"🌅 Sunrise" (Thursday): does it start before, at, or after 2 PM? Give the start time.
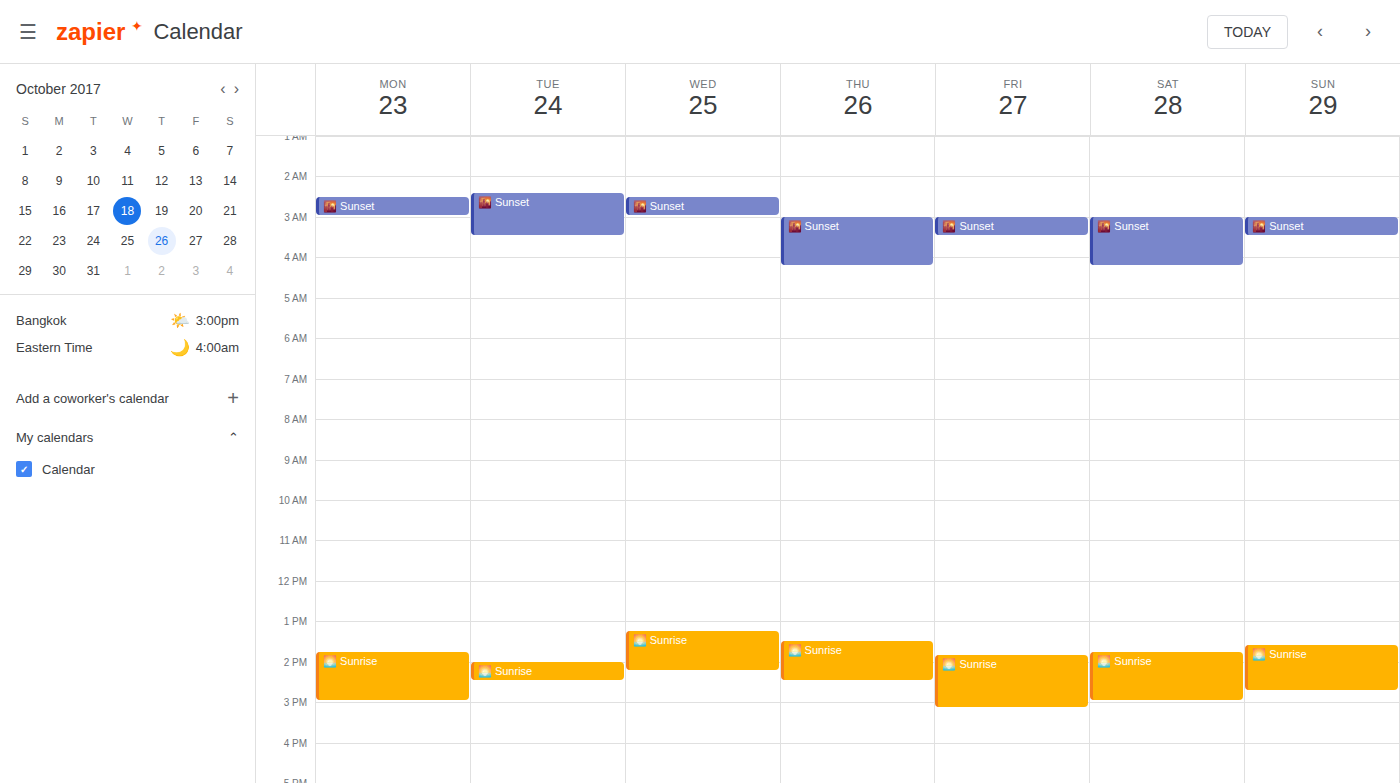
1:30 PM -- before 2 PM, 30 minutes above the 2 PM line.